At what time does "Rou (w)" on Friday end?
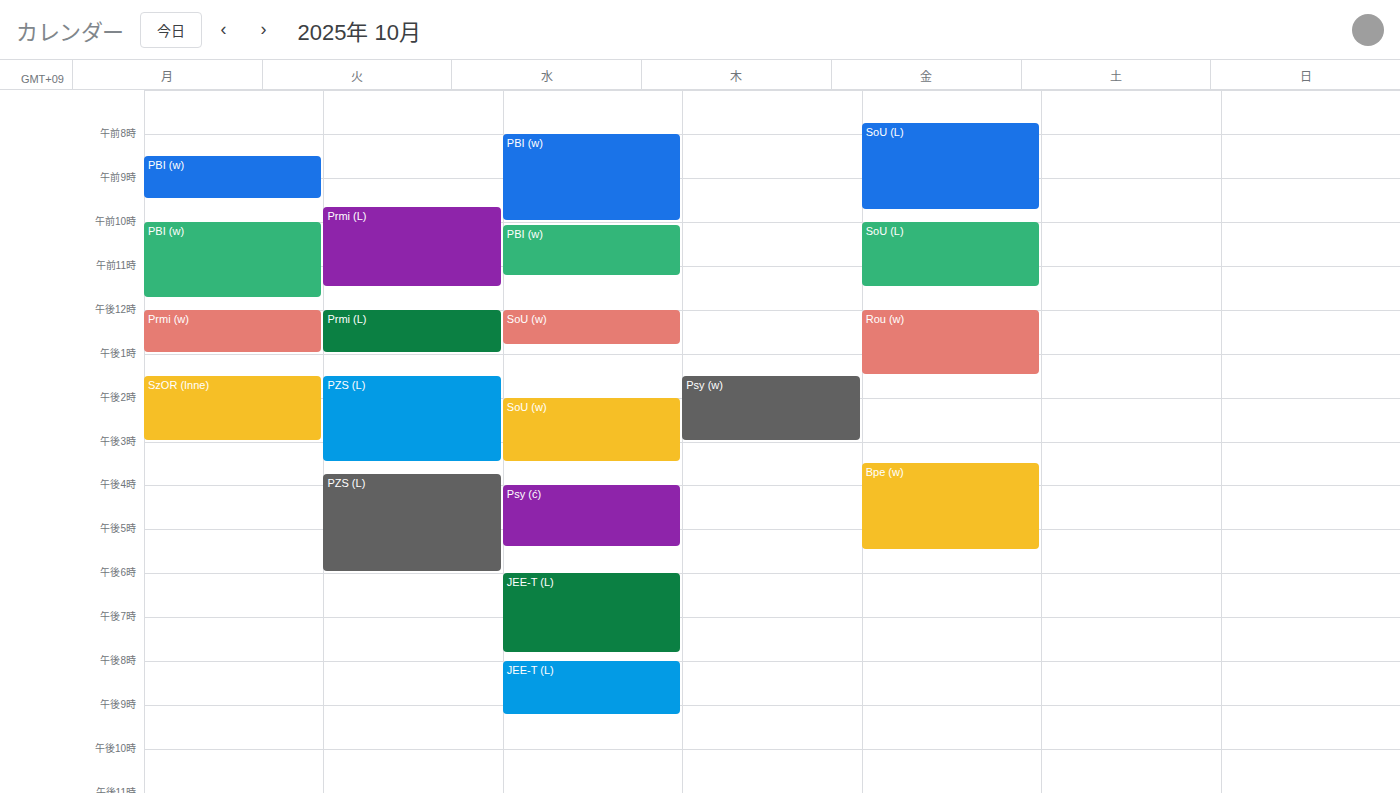
1:30 PM